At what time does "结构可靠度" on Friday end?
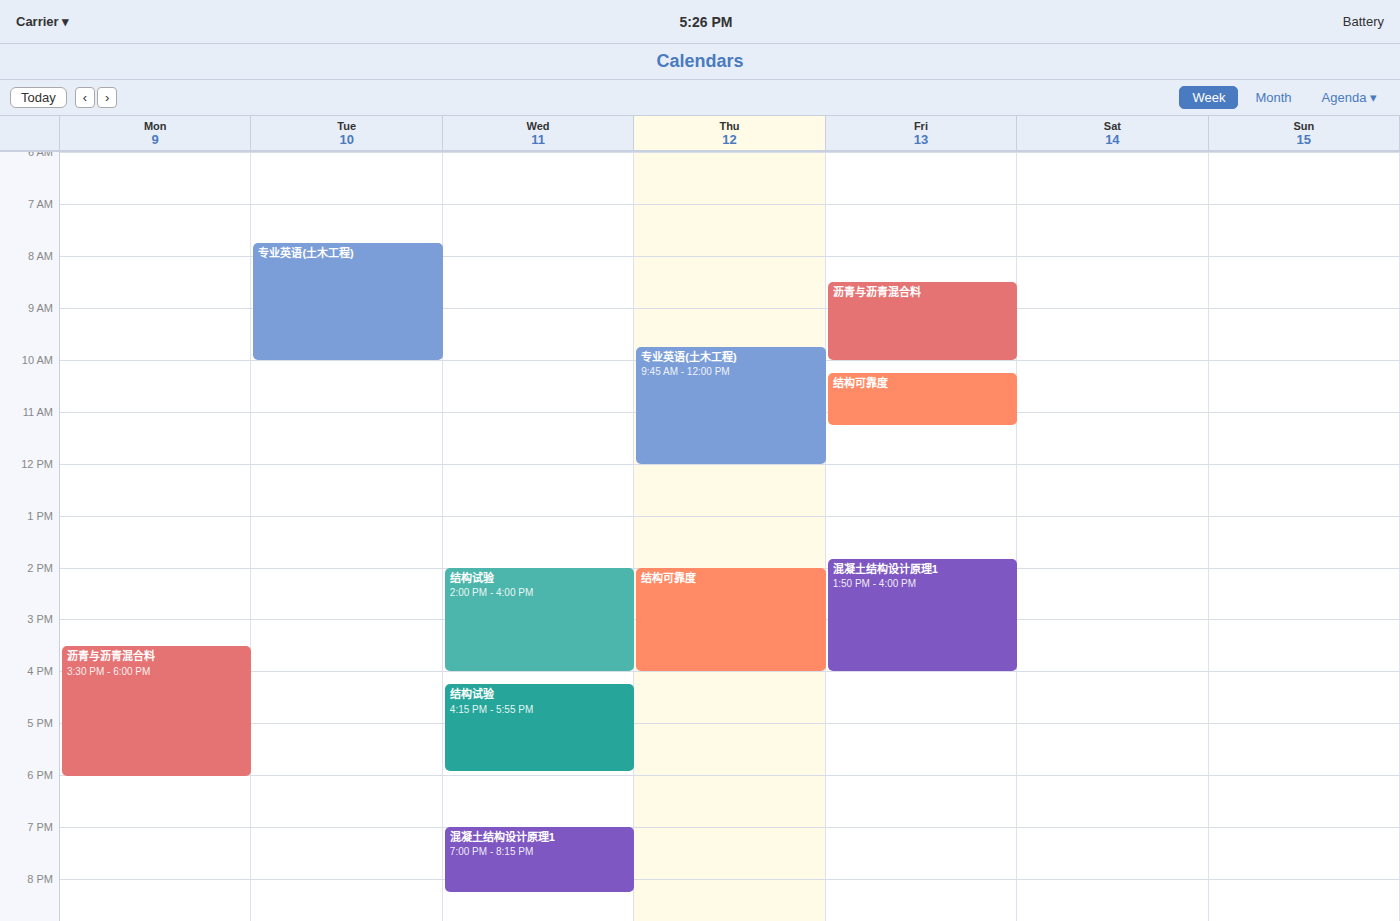
11:15 AM